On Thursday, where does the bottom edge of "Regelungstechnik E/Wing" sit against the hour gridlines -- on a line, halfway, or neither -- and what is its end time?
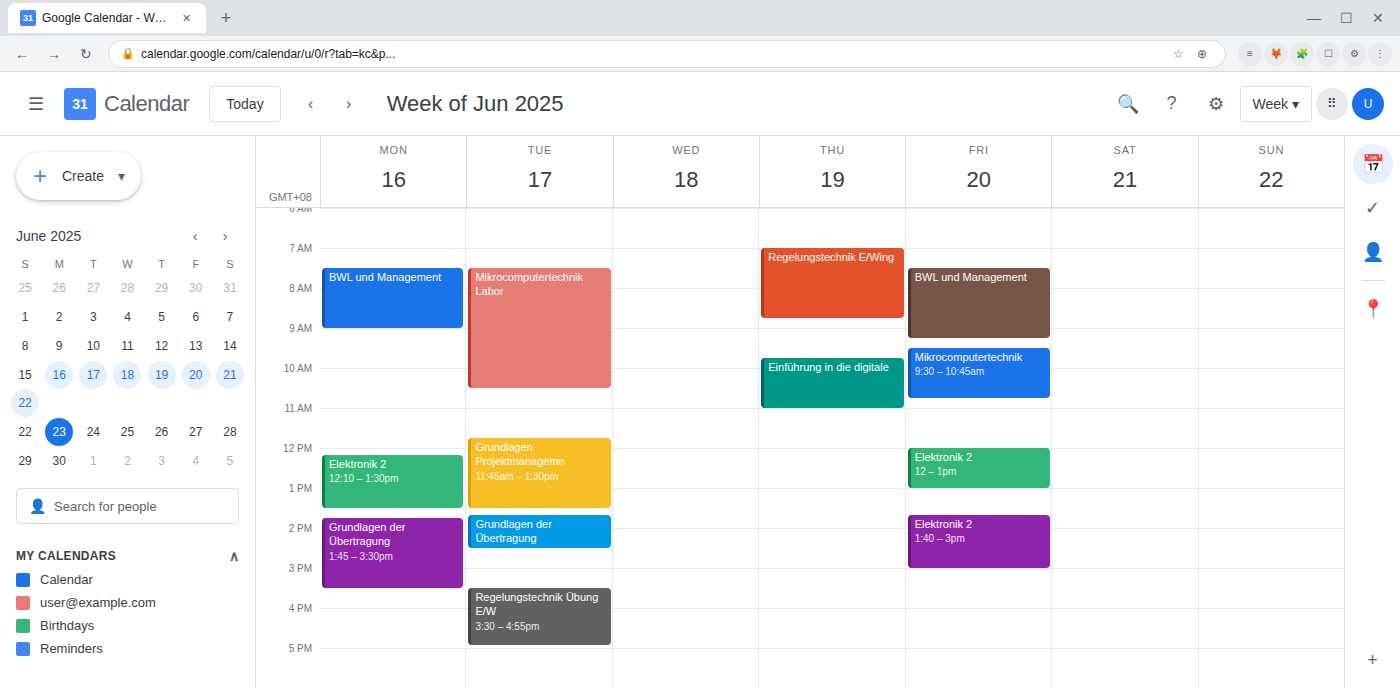
8:45 AM -- neither: three quarters of the way from the 8 AM line to the 9 AM line.